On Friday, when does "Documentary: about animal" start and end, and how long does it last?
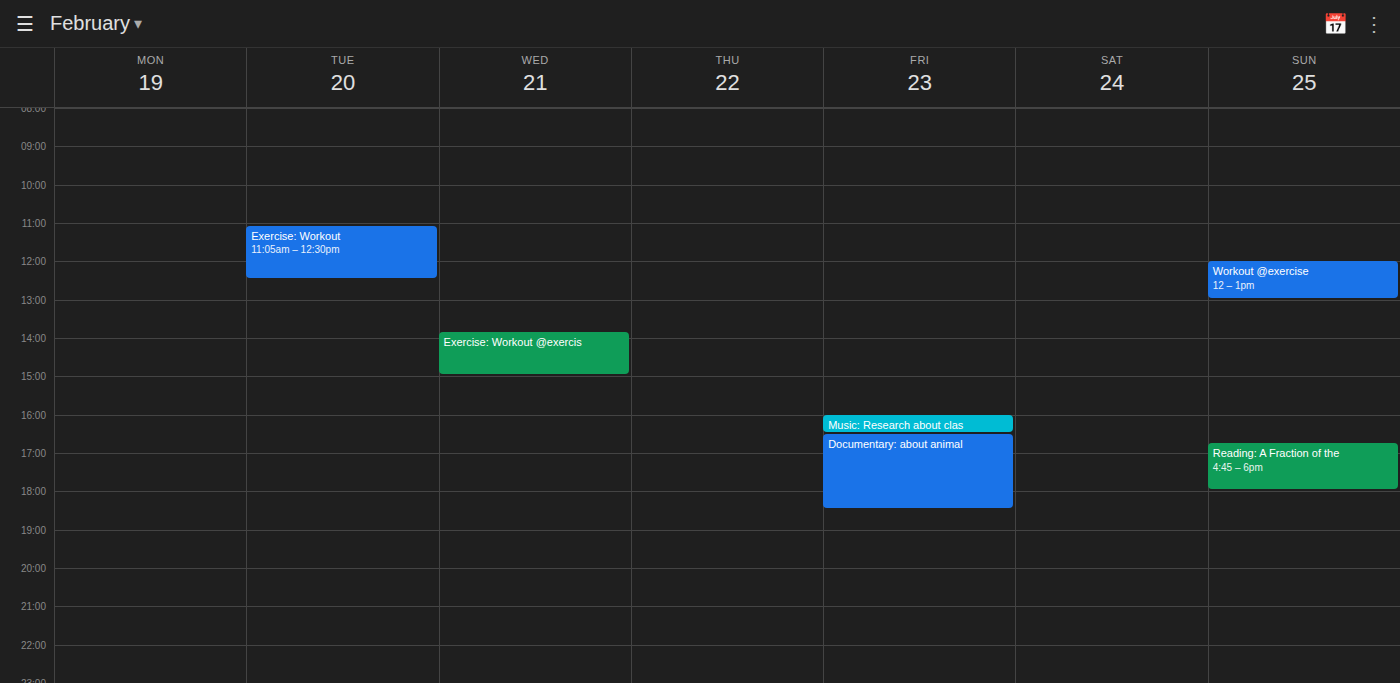
4:30 PM to 6:30 PM, 2 hours